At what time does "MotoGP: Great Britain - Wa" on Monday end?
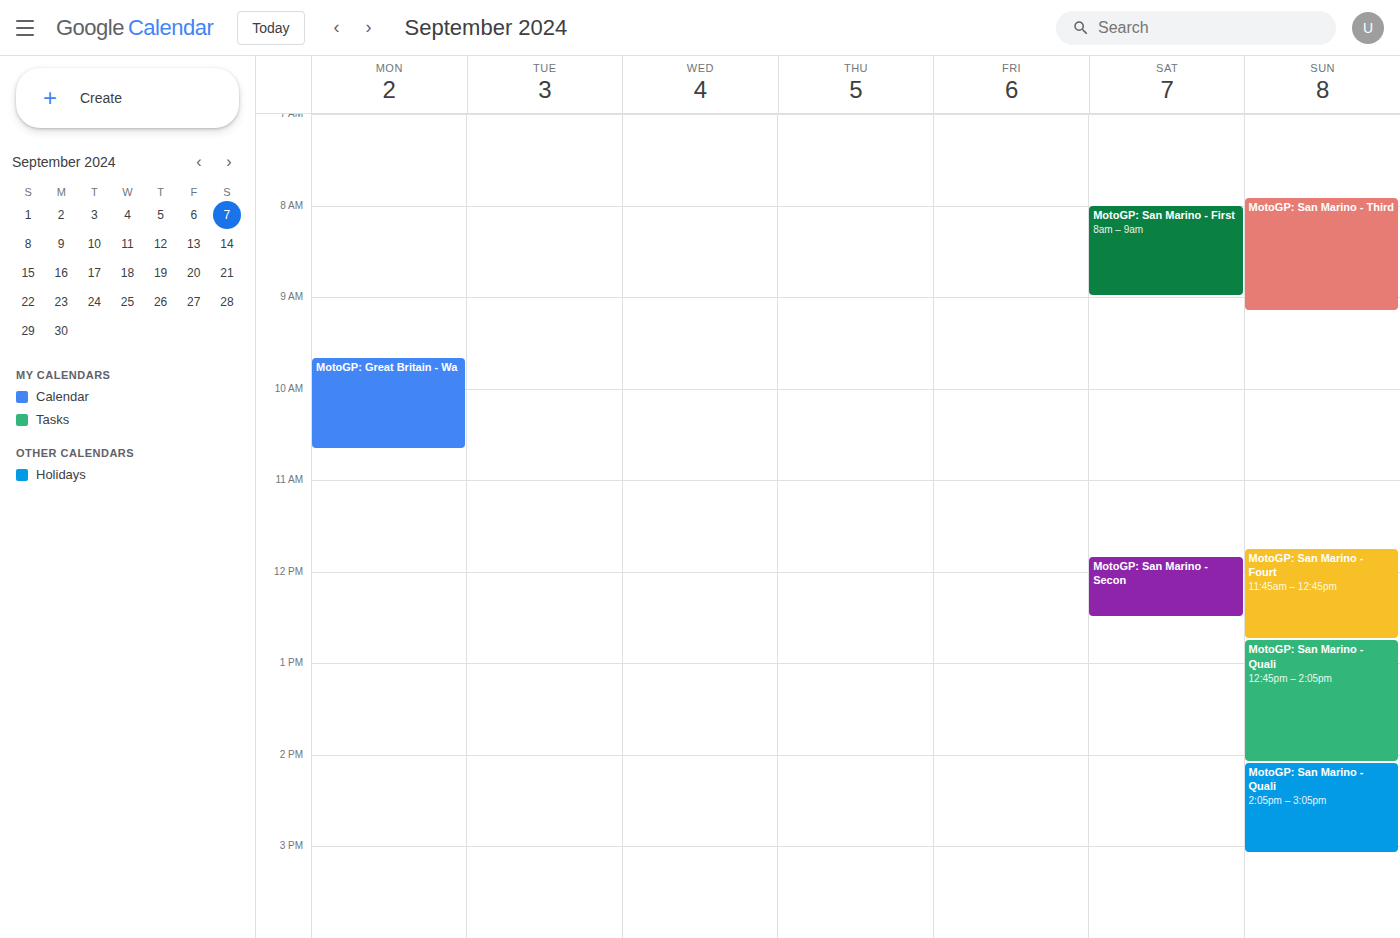
10:40 AM